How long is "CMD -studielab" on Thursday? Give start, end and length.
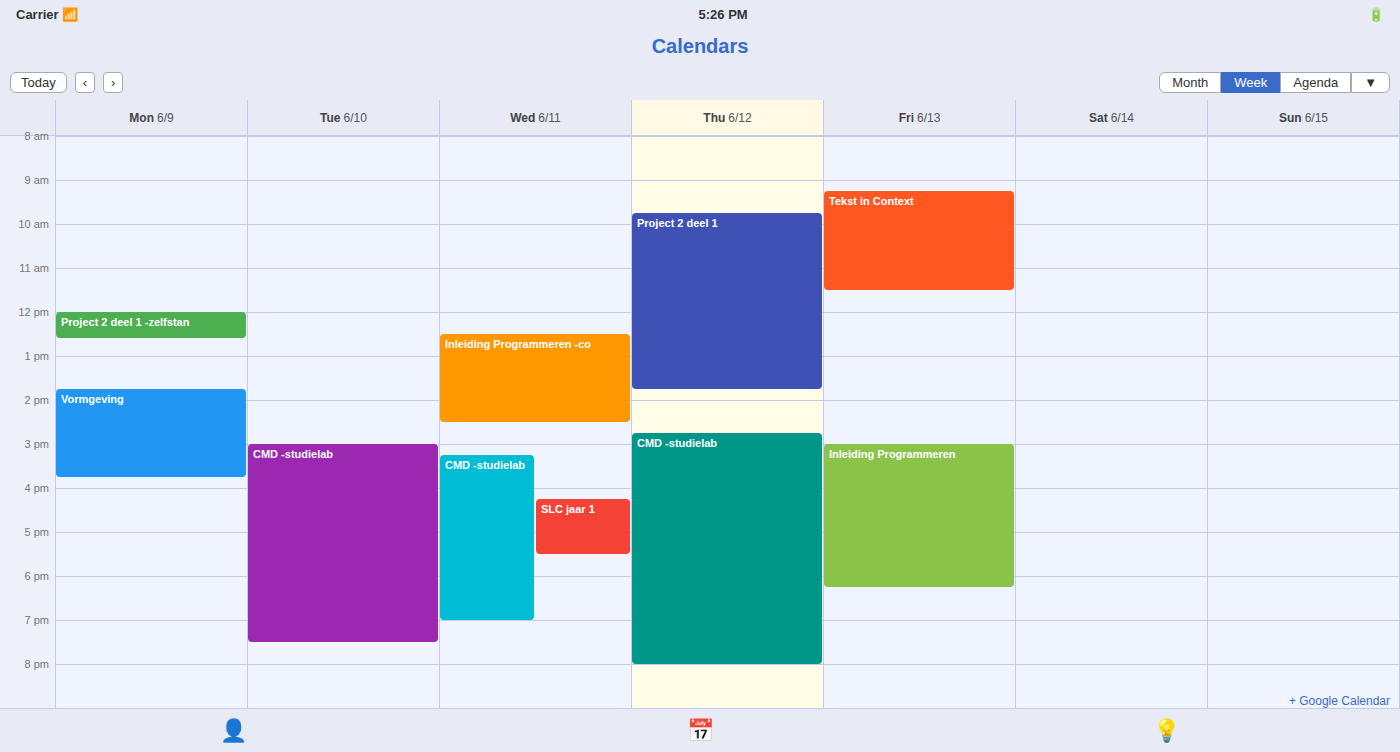
2:45 PM to 8:00 PM, 5 hours 15 minutes